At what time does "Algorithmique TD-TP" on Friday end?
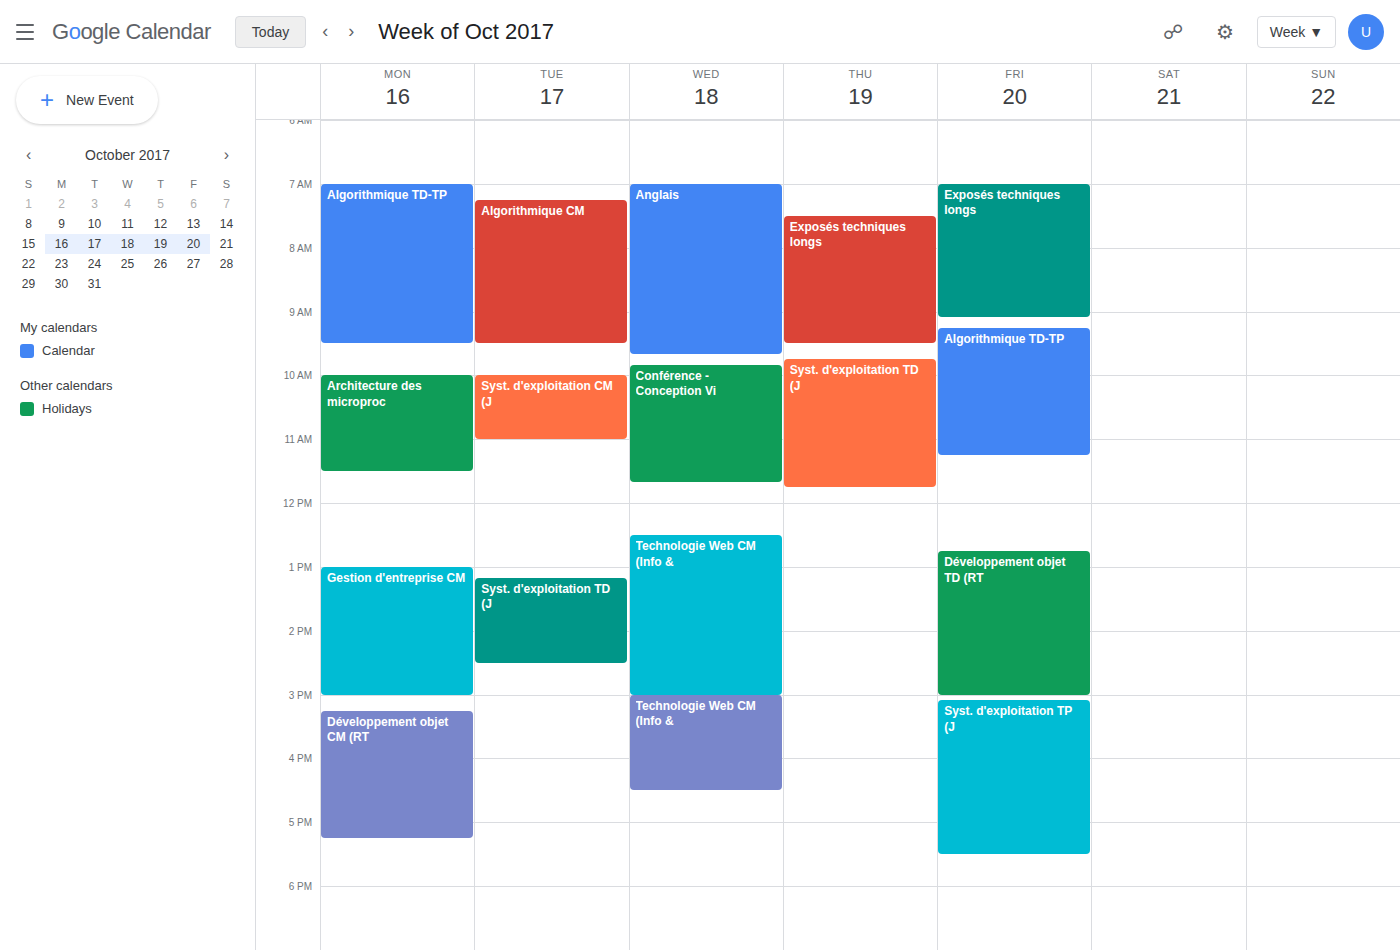
11:15